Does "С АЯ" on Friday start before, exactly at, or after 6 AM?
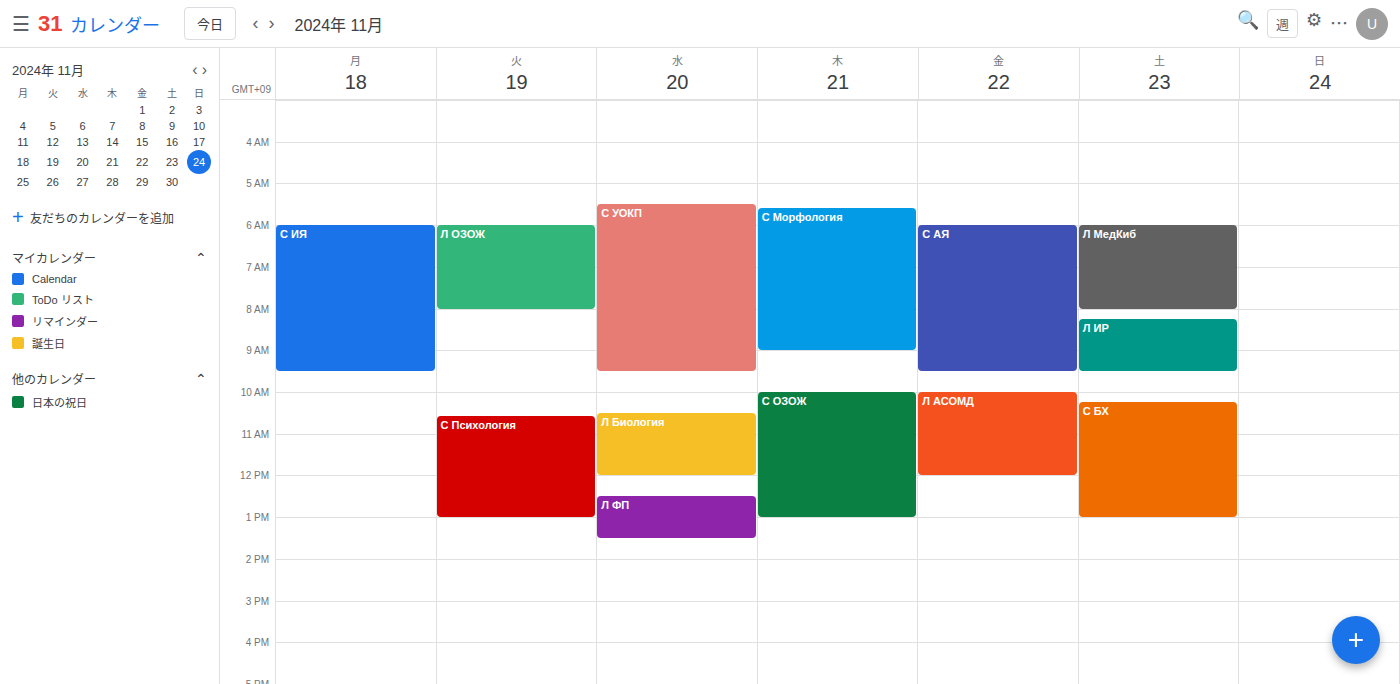
6:00 AM -- exactly at 6 AM, on the 6 AM line.